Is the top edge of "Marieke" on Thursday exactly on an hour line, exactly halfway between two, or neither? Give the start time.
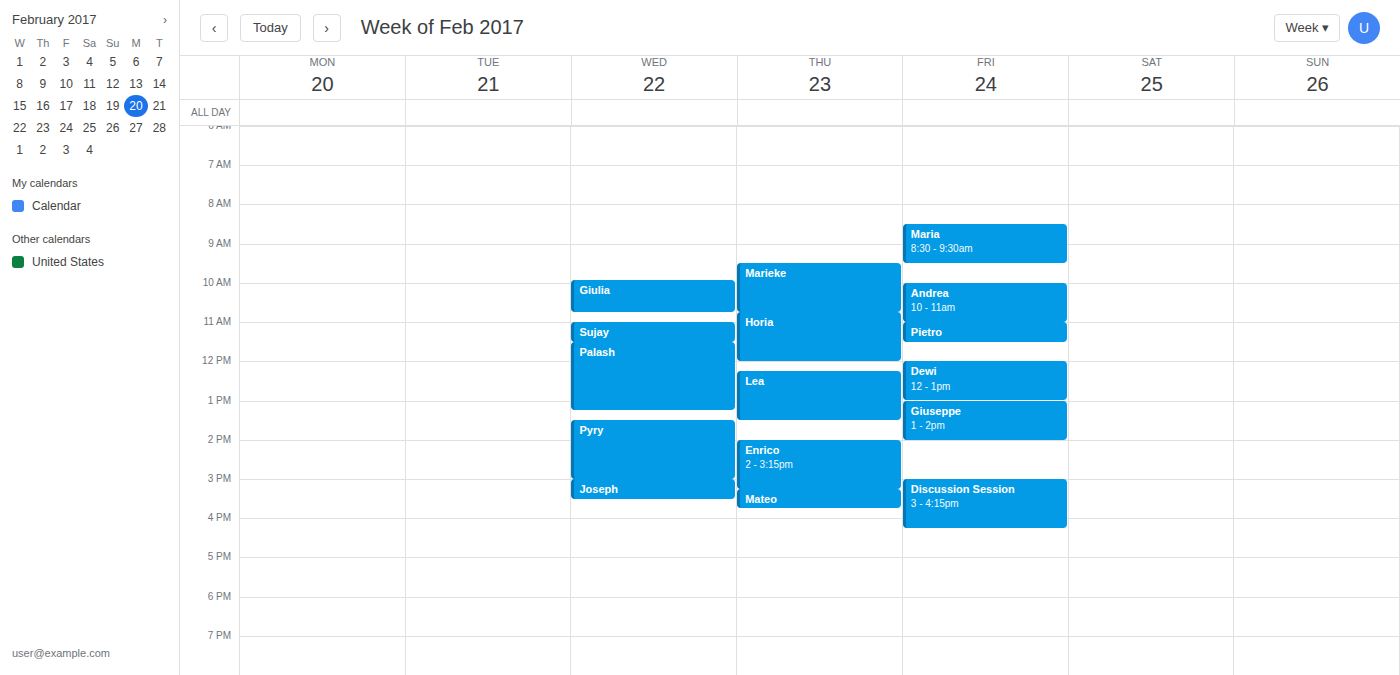
9:30 AM -- halfway between the 9 AM and 10 AM lines.